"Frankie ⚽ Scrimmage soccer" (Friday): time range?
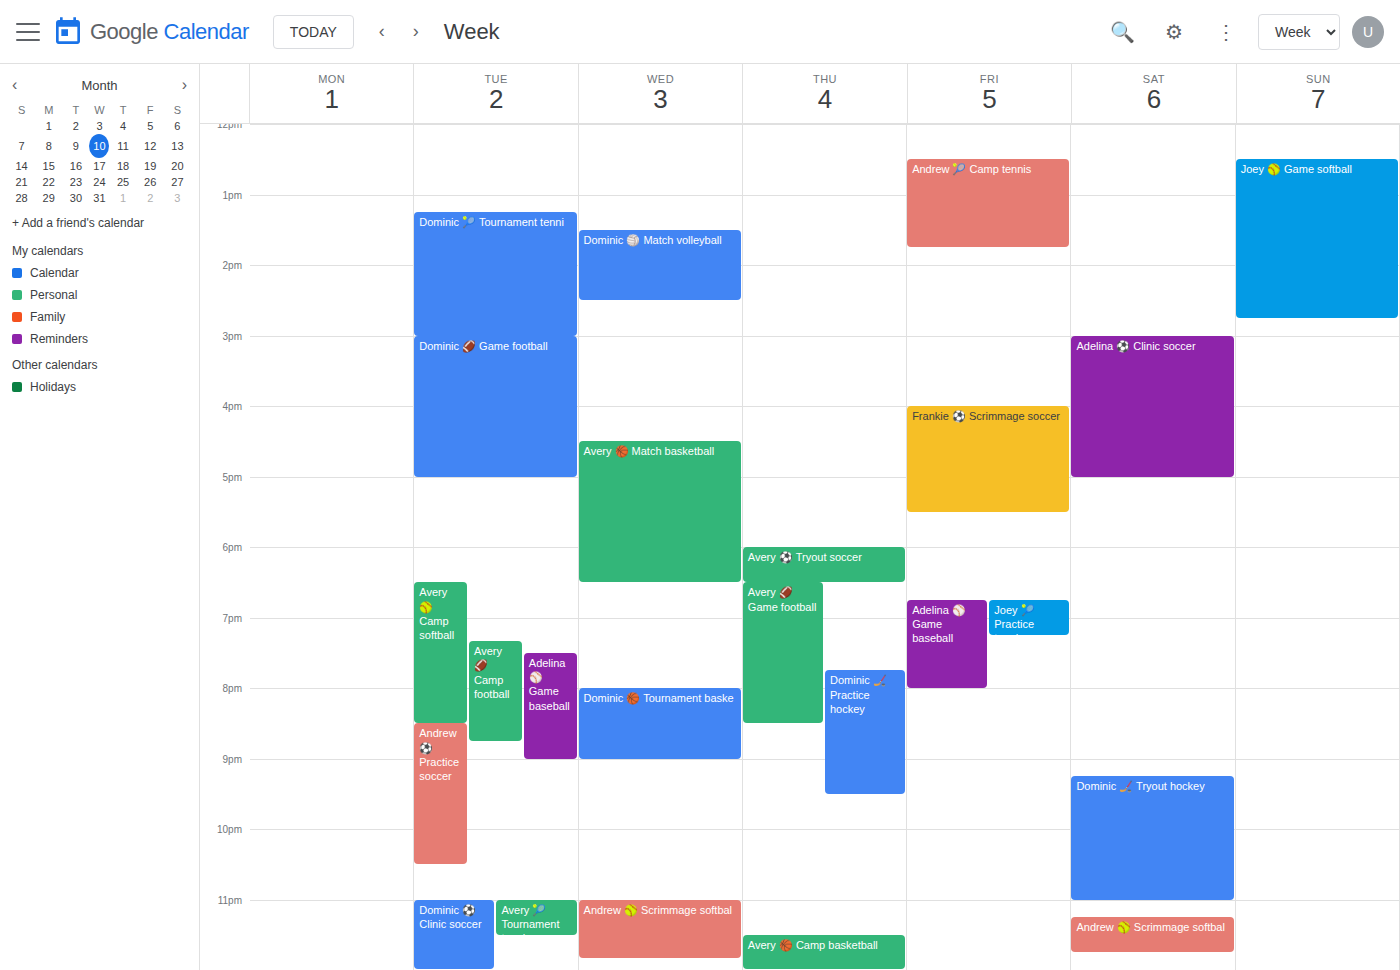
16:00 to 17:30